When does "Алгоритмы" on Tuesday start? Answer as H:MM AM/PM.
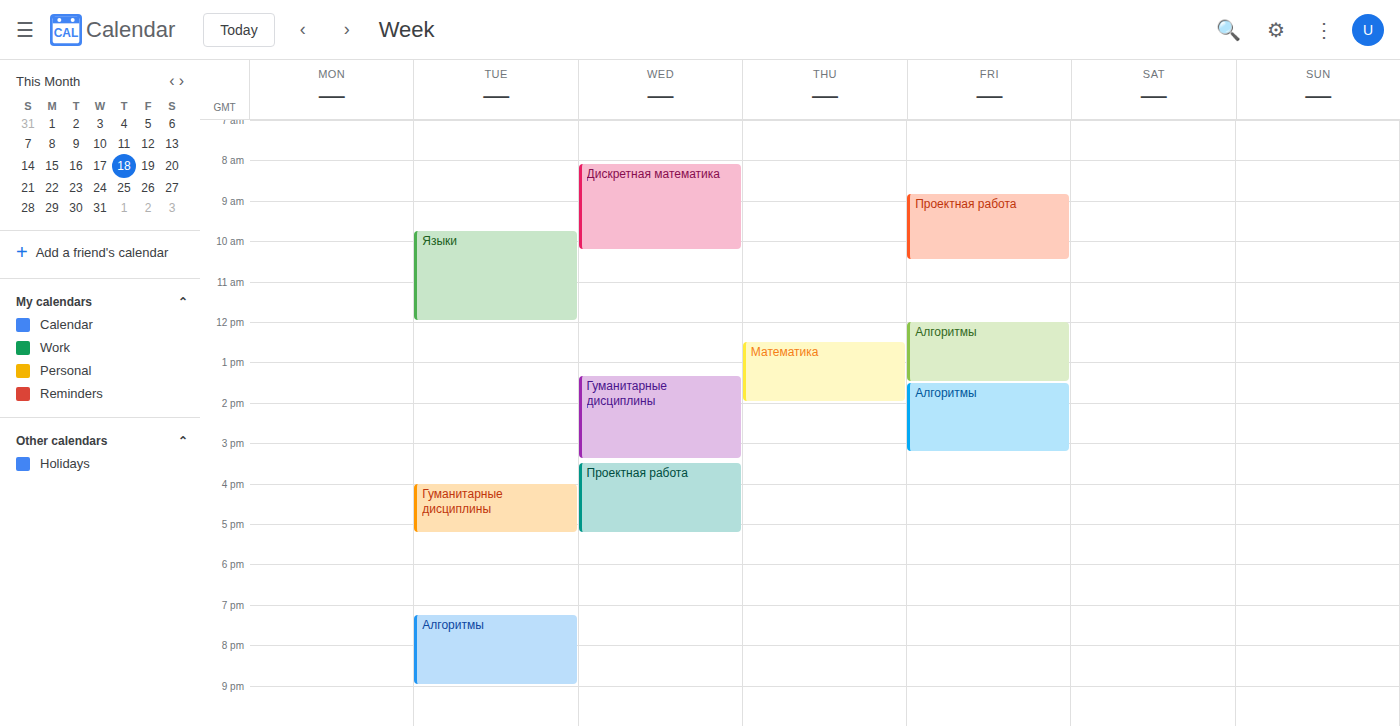
7:15 PM